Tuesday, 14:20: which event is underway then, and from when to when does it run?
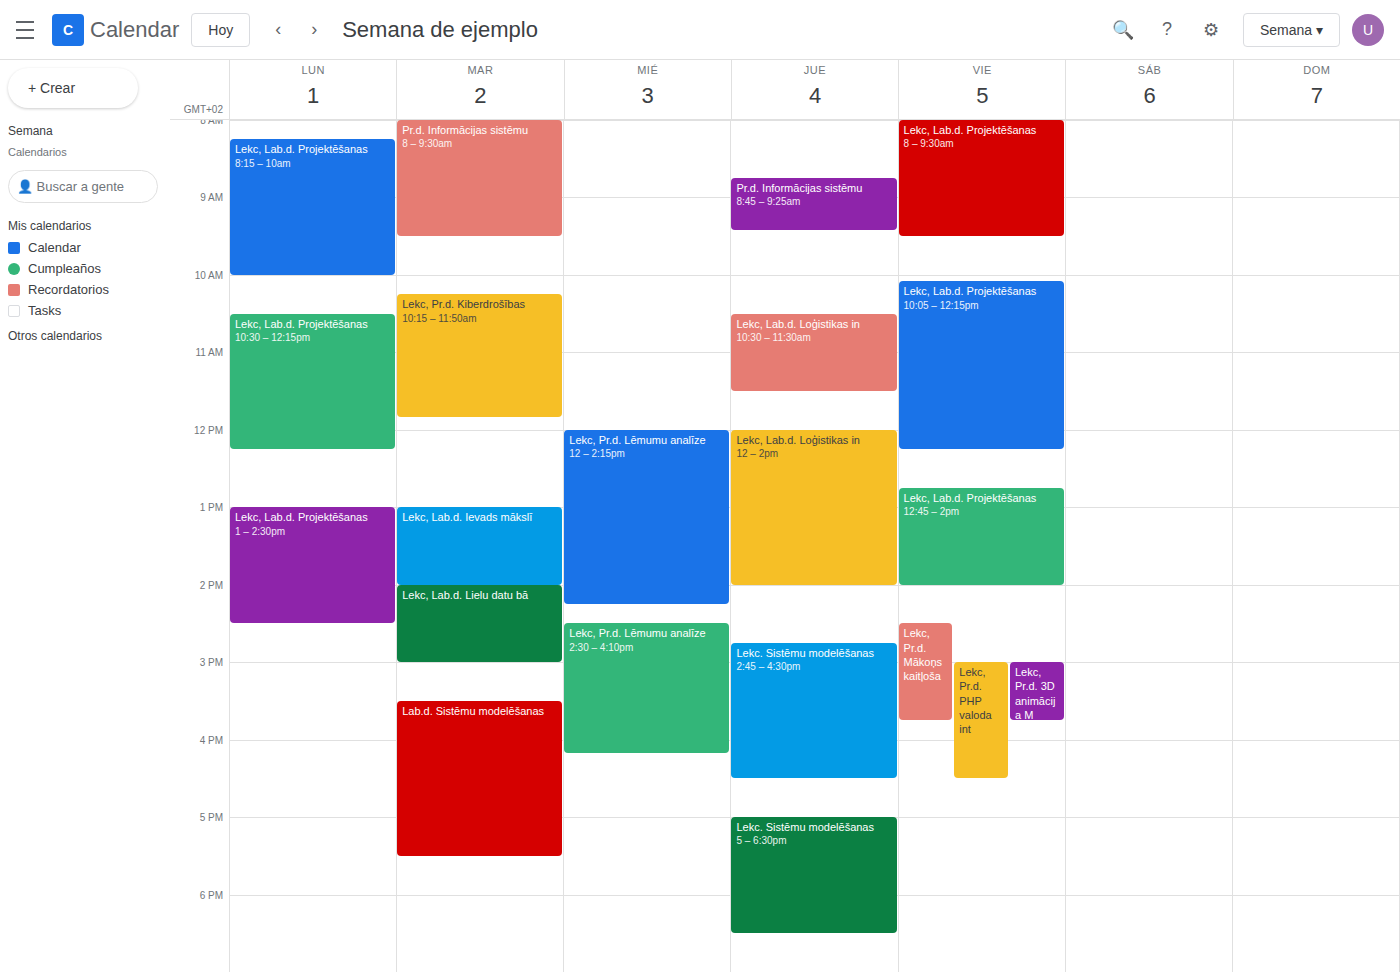
"Lekc, Lab.d. Lielu datu bā", 14:00 to 15:00